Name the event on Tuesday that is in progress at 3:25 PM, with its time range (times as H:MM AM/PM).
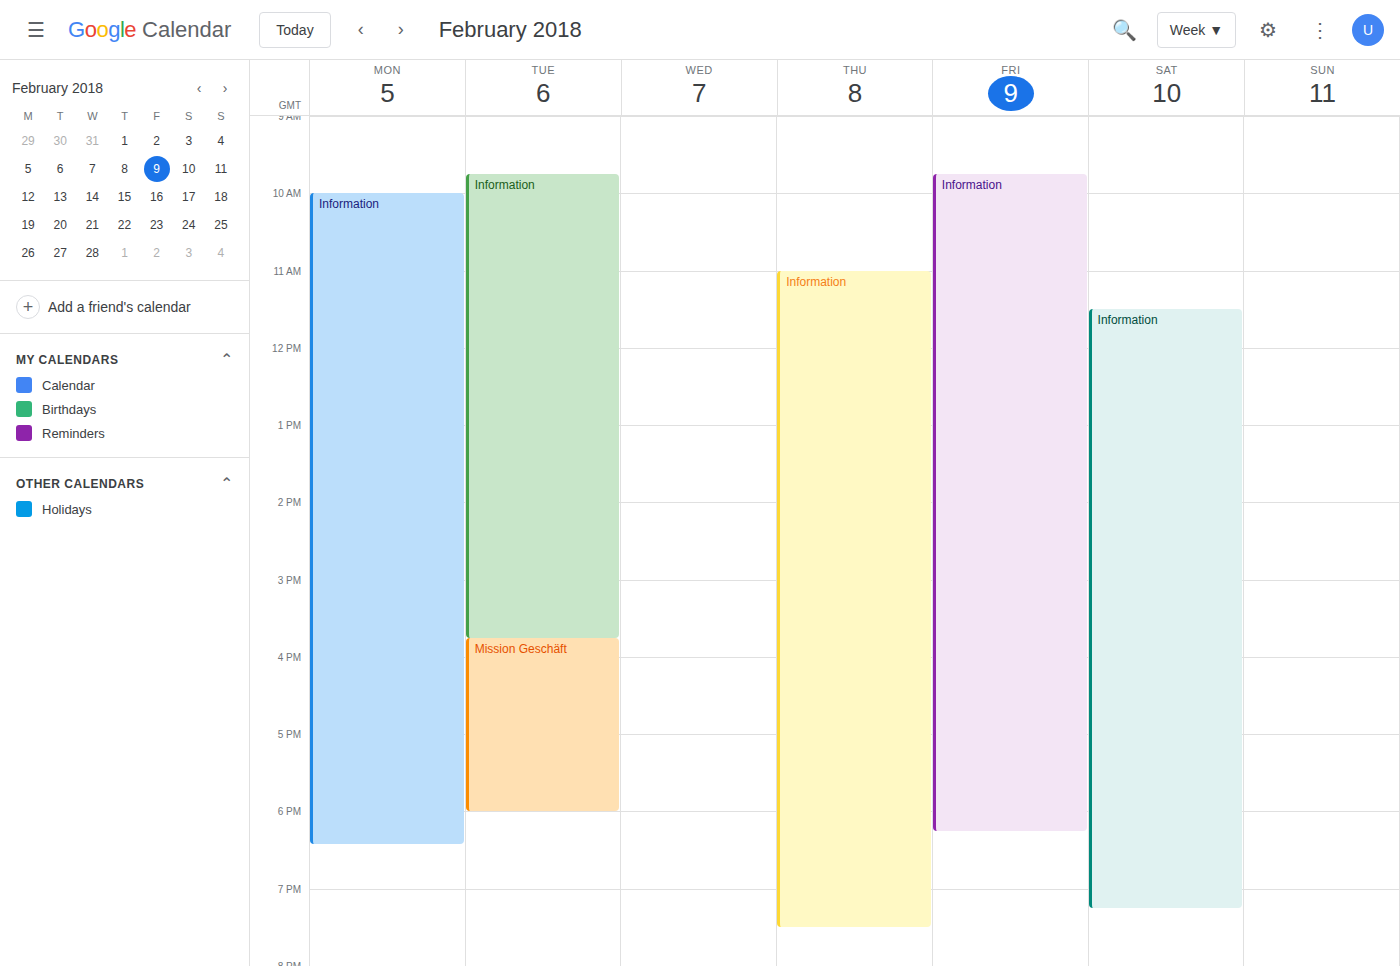
"Information", 9:45 AM to 3:45 PM